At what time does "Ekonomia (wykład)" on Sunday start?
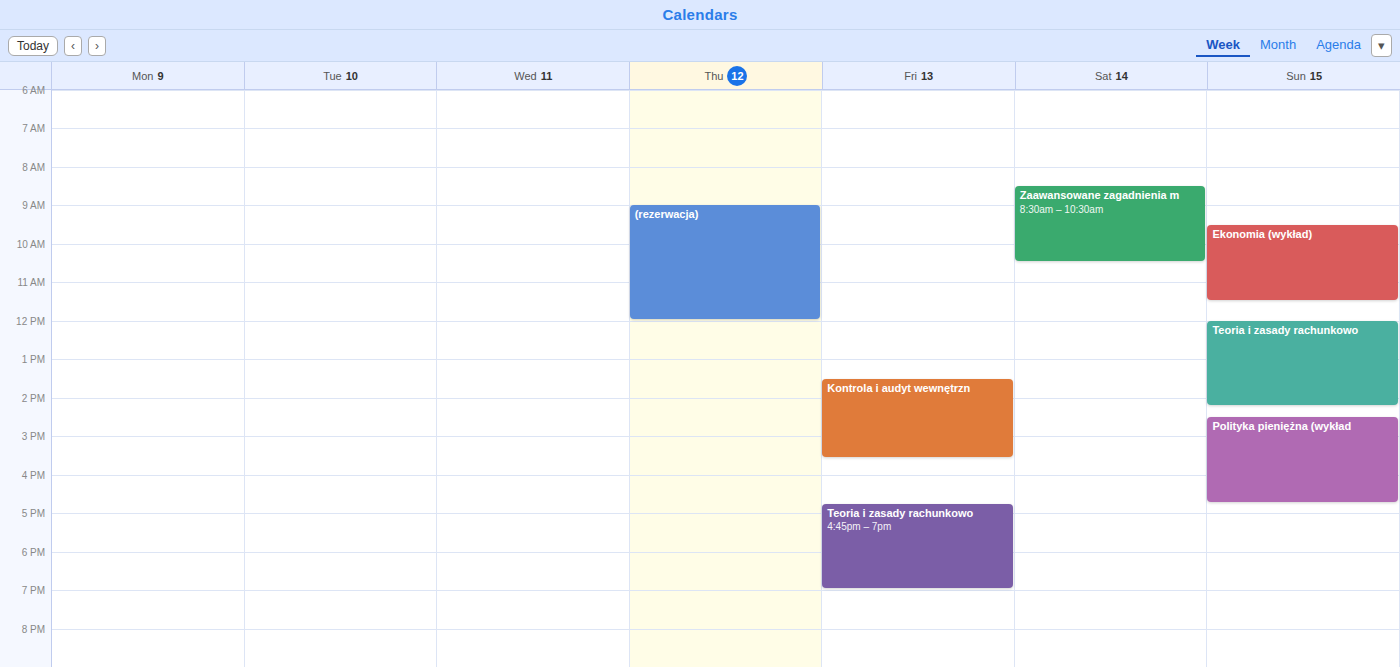
09:30